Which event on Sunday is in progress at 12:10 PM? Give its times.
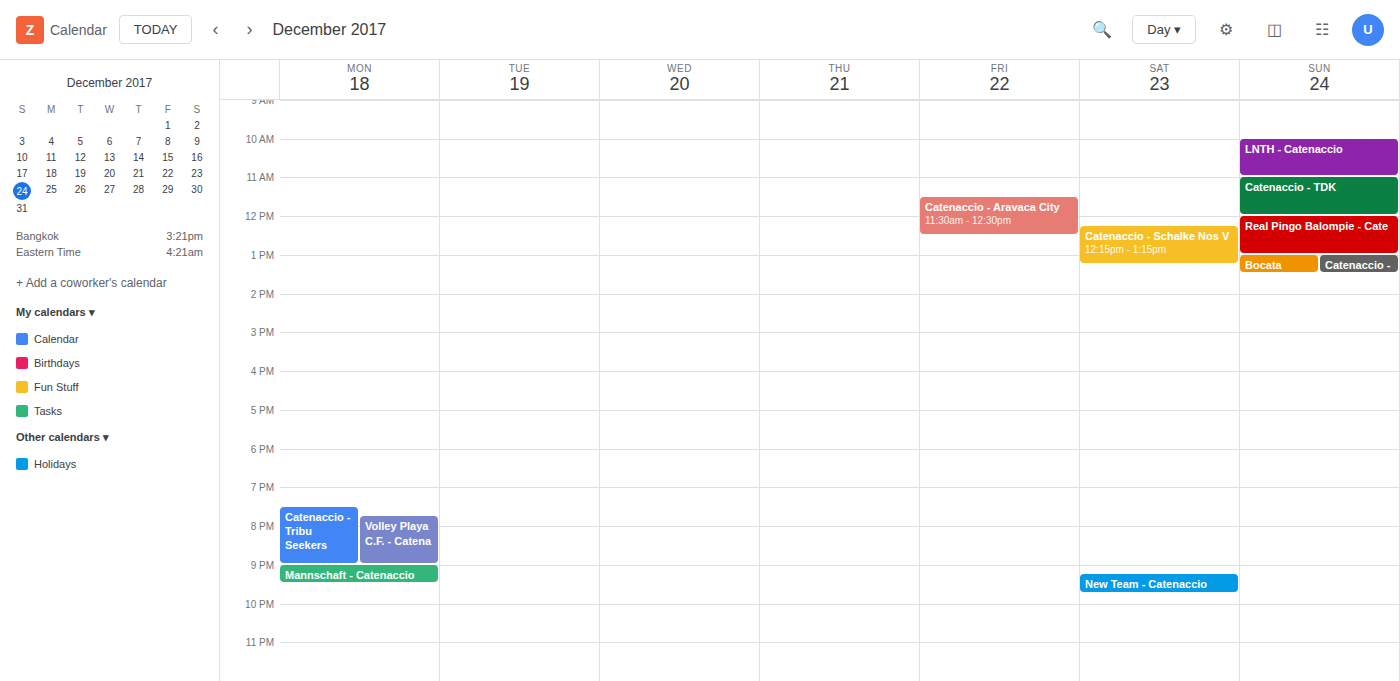
"Real Pingo Balompie - Cate", 12:00 PM to 1:00 PM